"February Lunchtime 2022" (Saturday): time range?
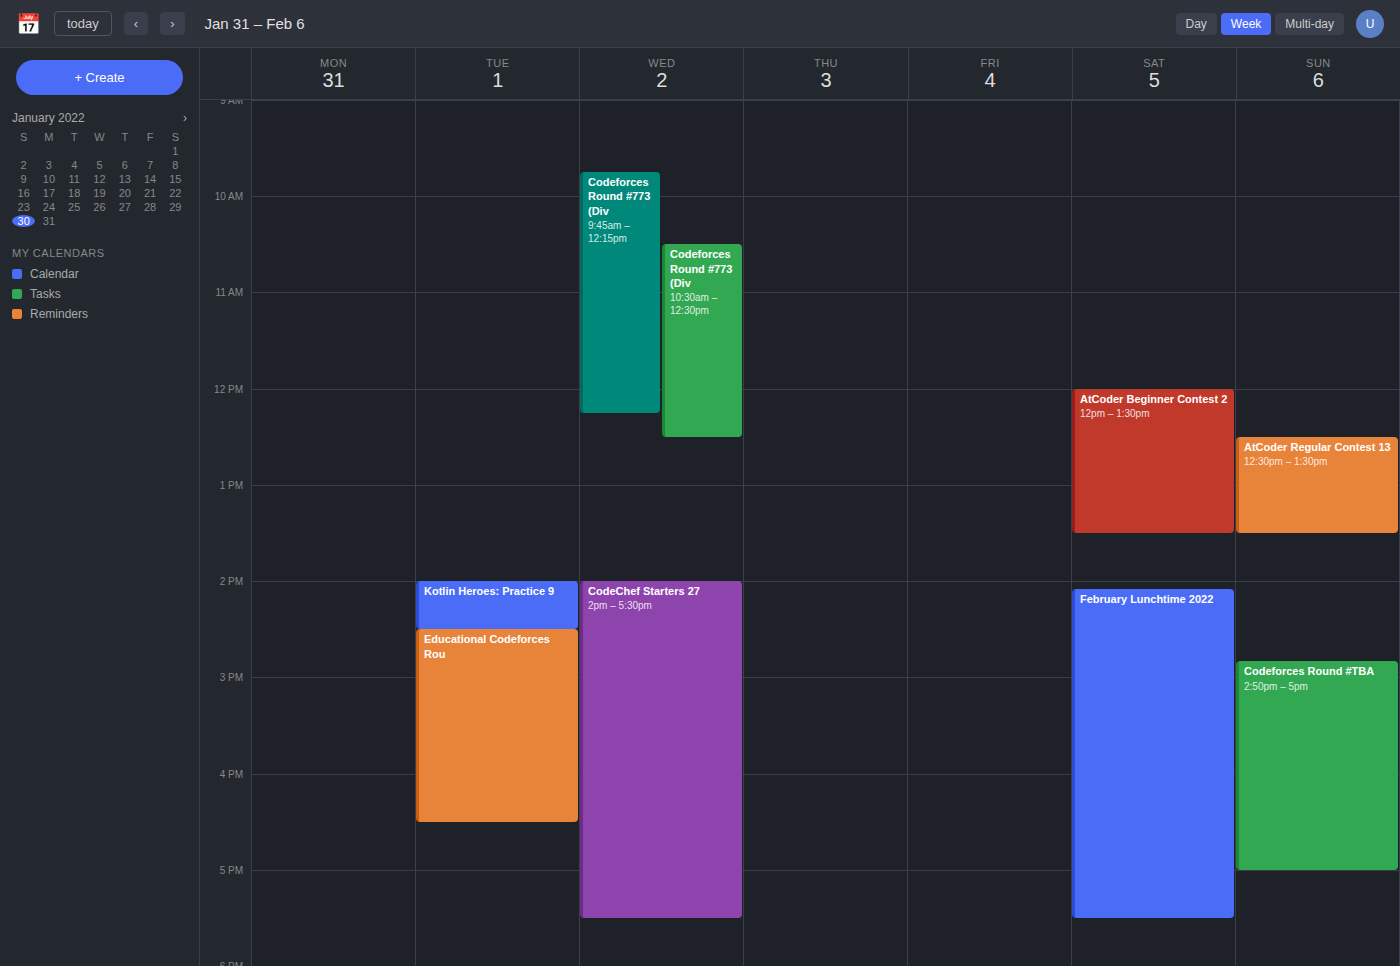
2:05 PM to 5:30 PM